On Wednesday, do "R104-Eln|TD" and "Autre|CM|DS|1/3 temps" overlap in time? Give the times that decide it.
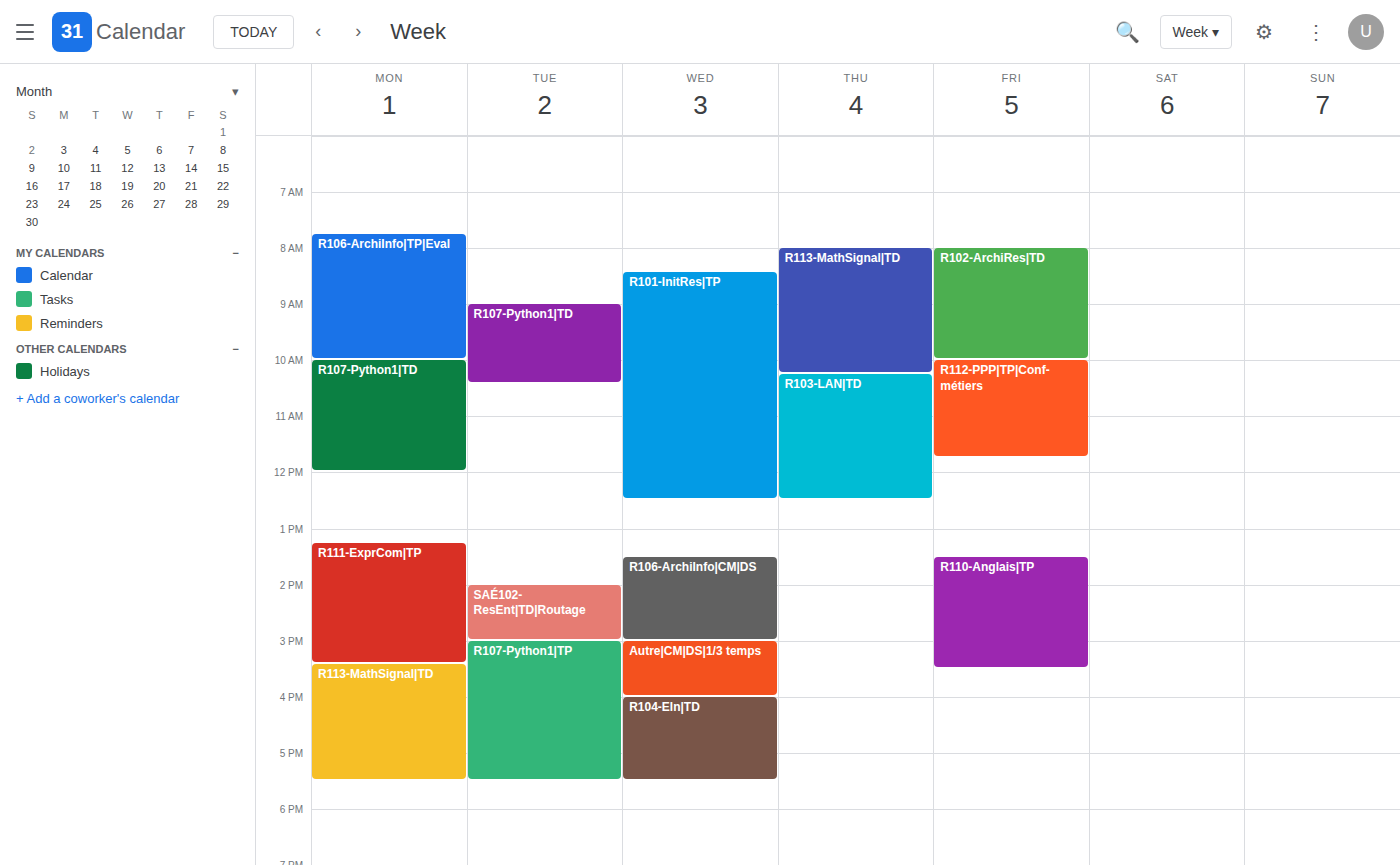
"Autre|CM|DS|1/3 temps" ends at 4:00 PM, exactly when "R104-Eln|TD" starts -- they touch but do not overlap.